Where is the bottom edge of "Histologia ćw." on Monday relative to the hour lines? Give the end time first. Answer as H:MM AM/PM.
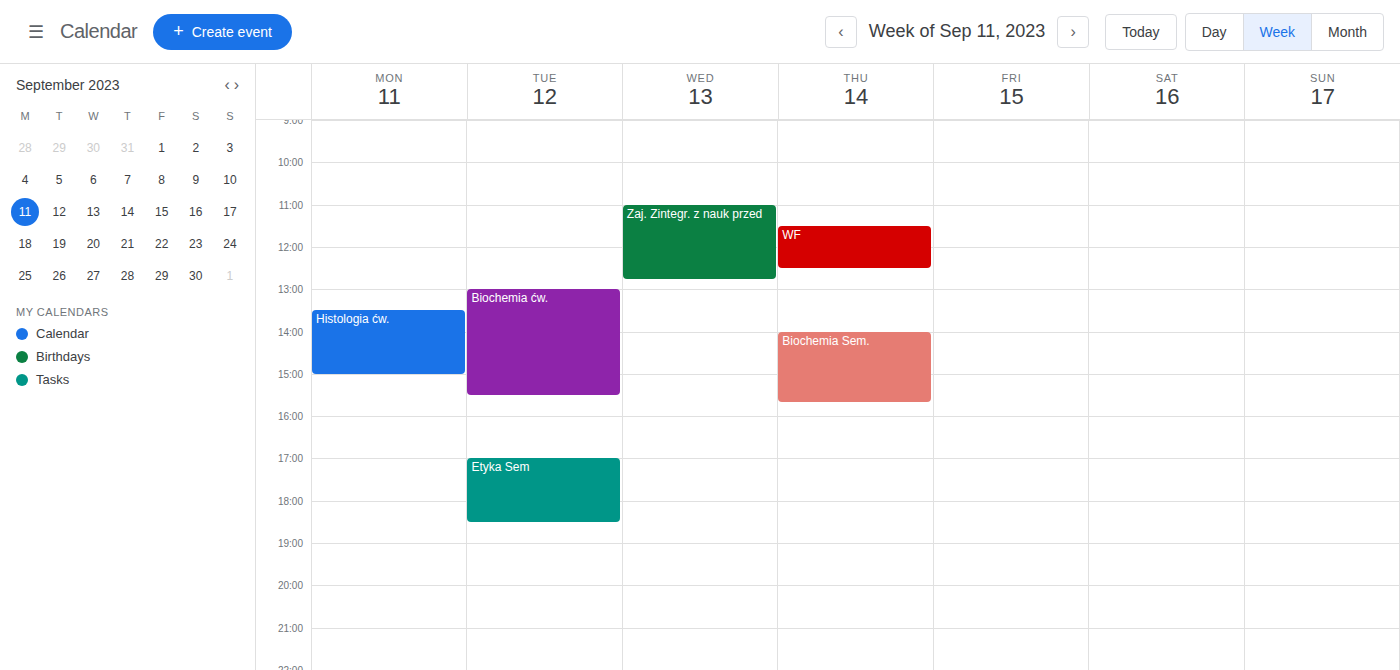
3:00 PM -- exactly on the 3 PM line.